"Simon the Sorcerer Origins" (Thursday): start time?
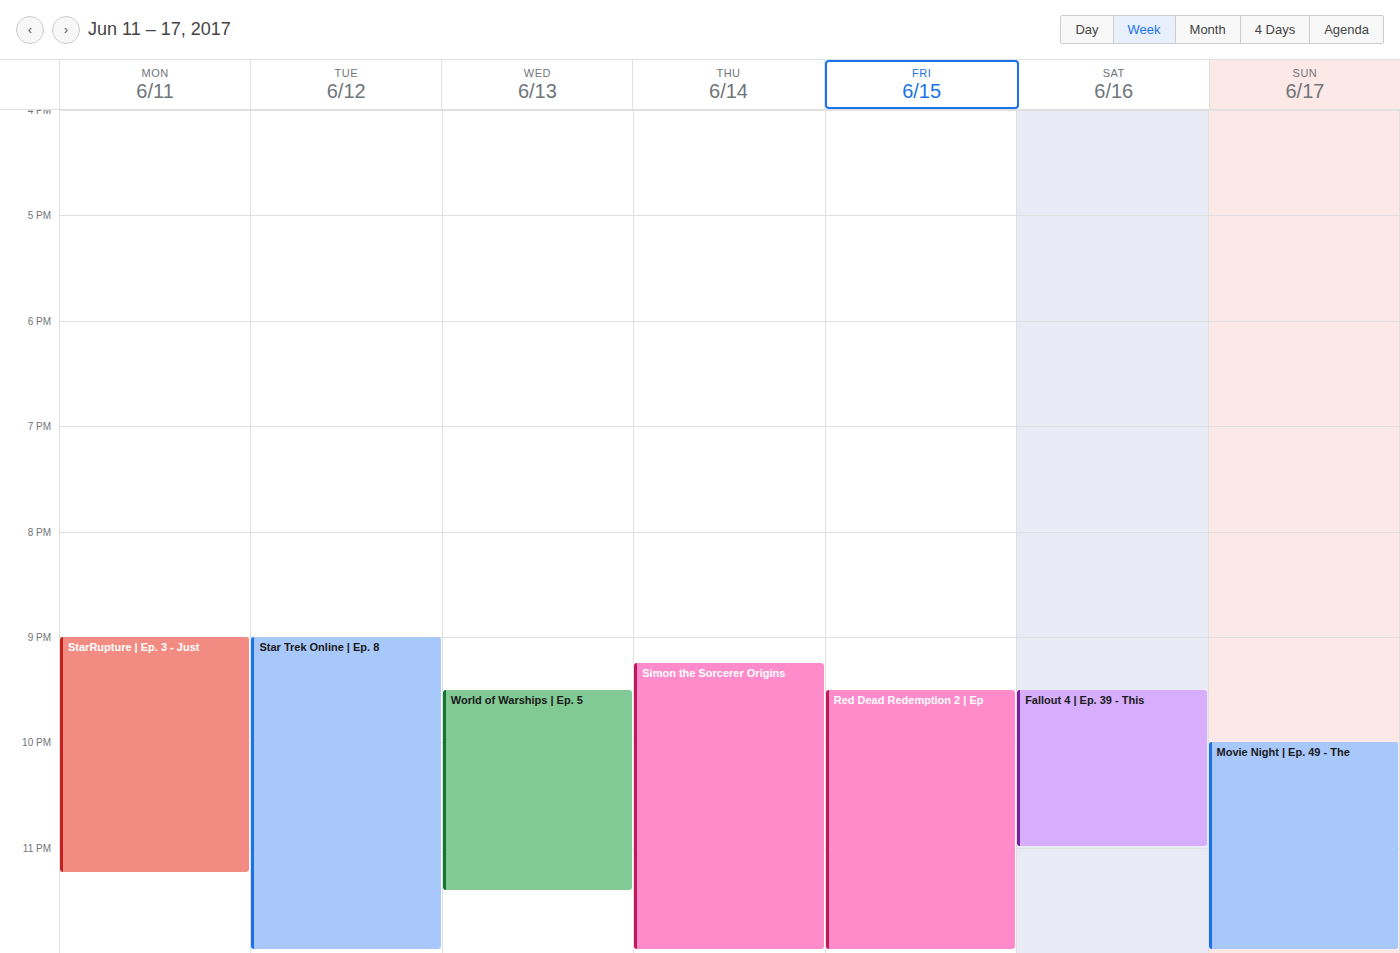
21:15